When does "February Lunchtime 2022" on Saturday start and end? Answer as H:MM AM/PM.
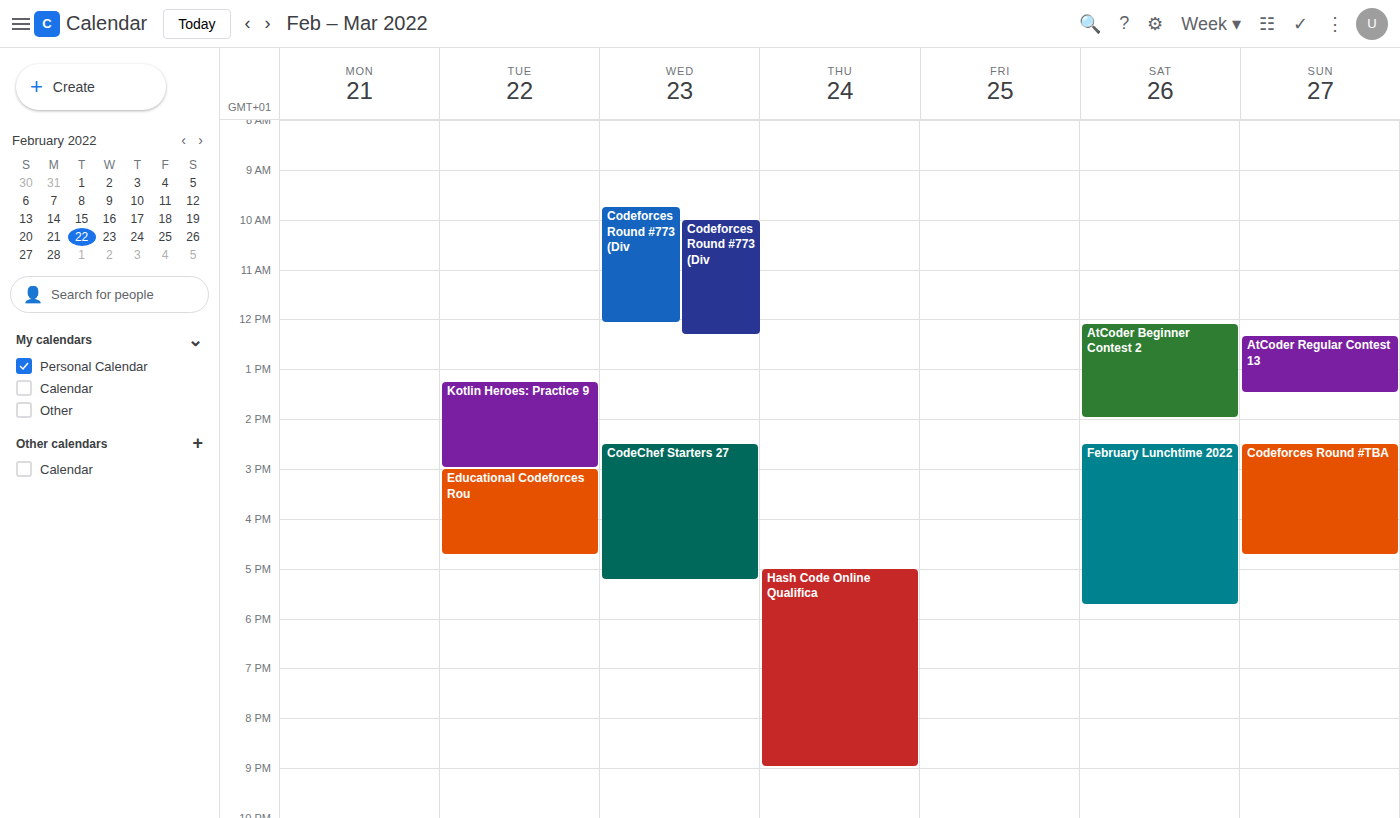
2:30 PM to 5:45 PM